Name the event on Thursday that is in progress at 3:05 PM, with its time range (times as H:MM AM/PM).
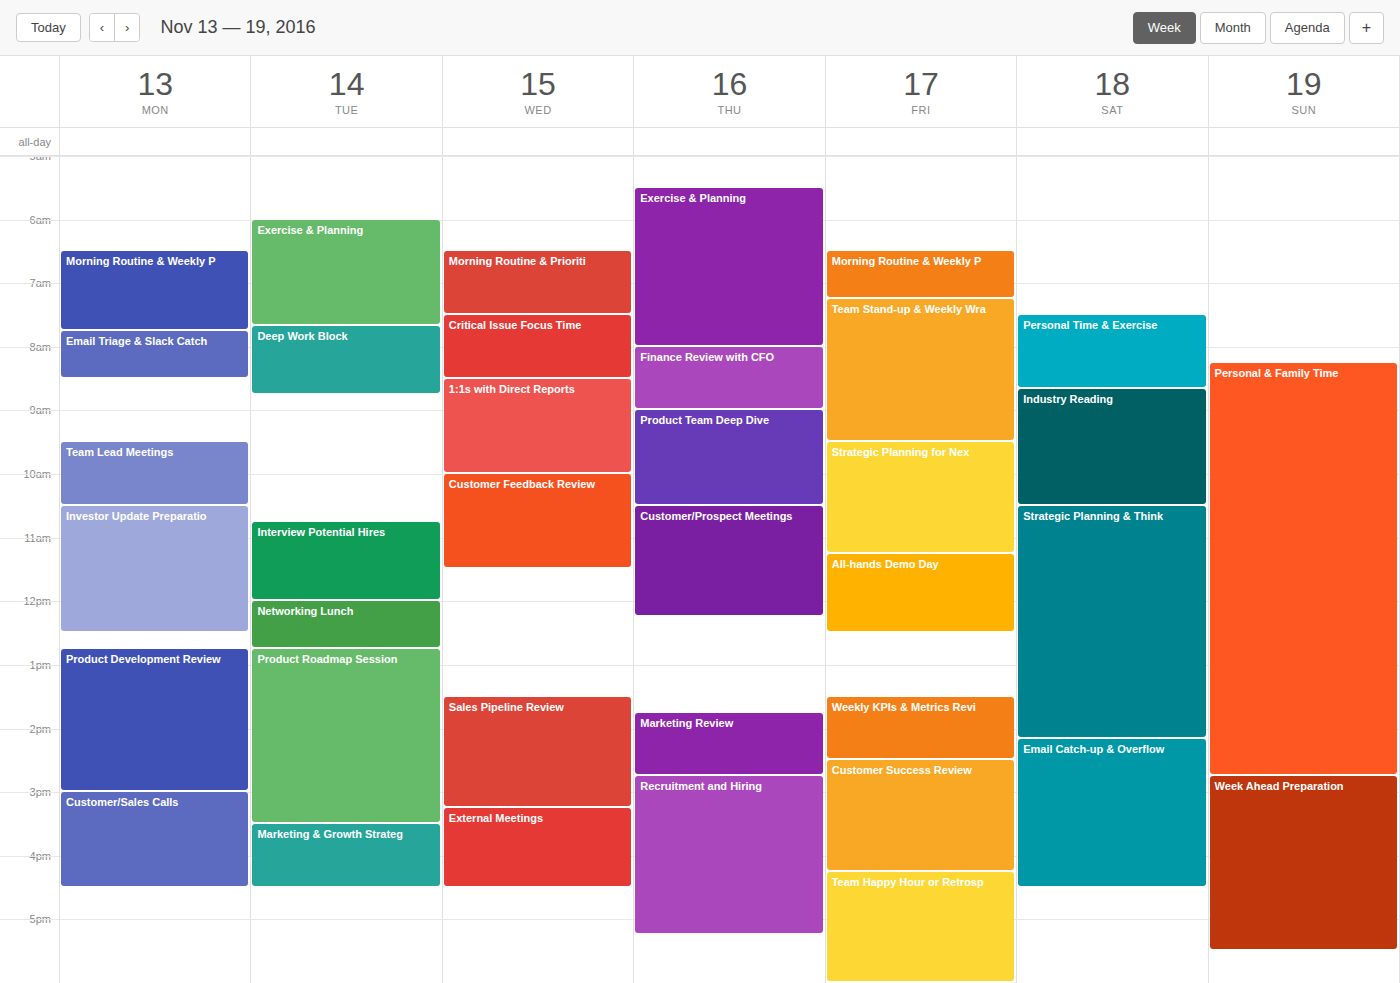
"Recruitment and Hiring", 2:45 PM to 5:15 PM